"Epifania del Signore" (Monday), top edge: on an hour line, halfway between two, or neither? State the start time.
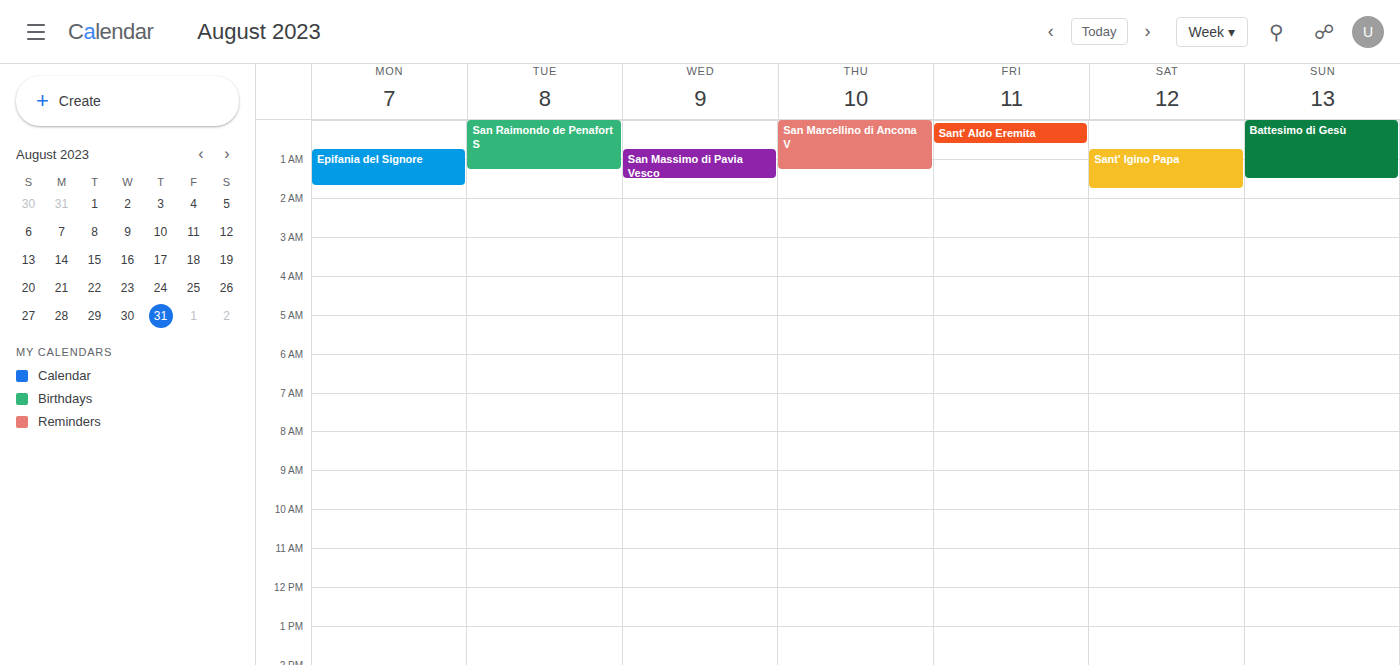
12:45 AM -- neither: three quarters of the way from the 12 AM line to the 1 AM line.